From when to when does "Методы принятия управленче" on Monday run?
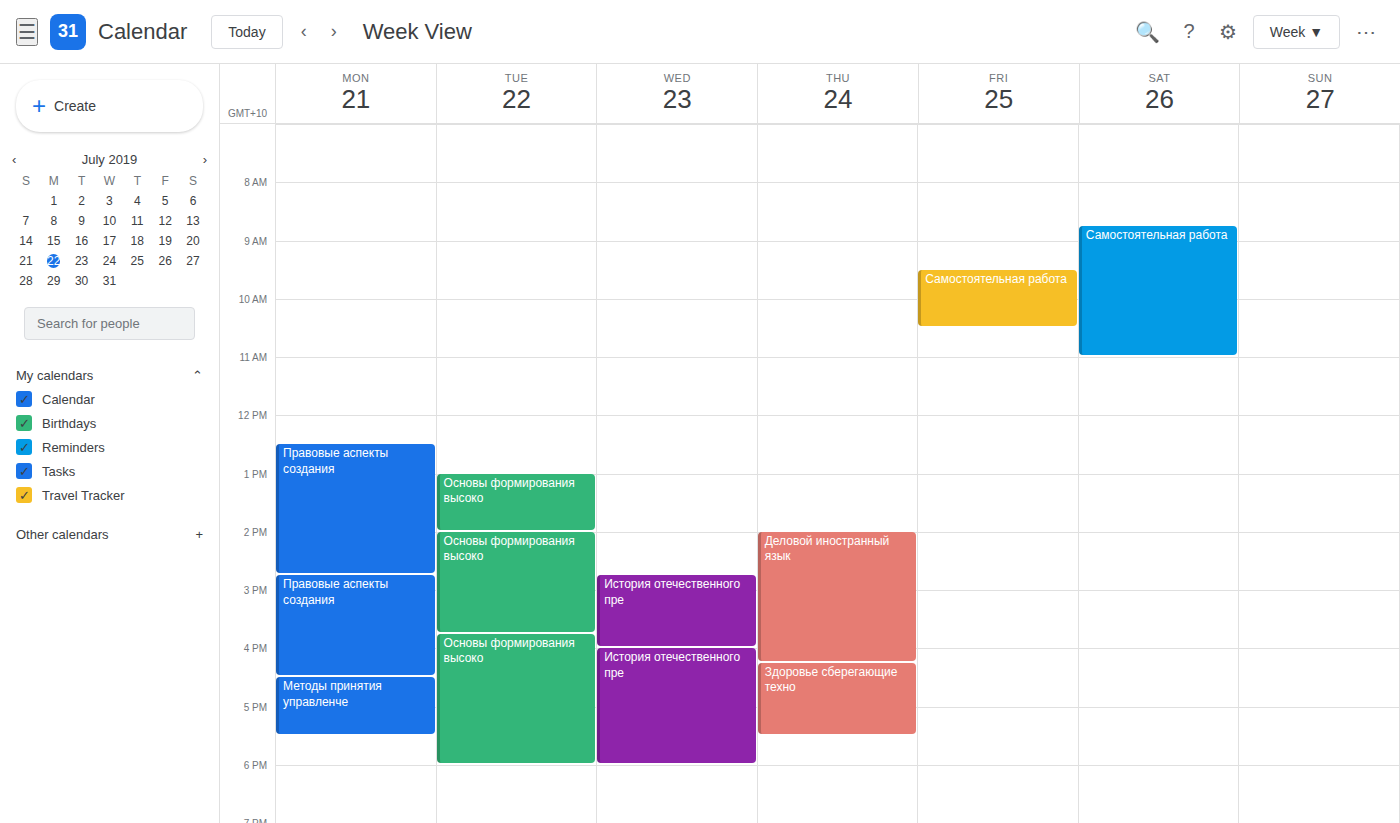
4:30 PM to 5:30 PM